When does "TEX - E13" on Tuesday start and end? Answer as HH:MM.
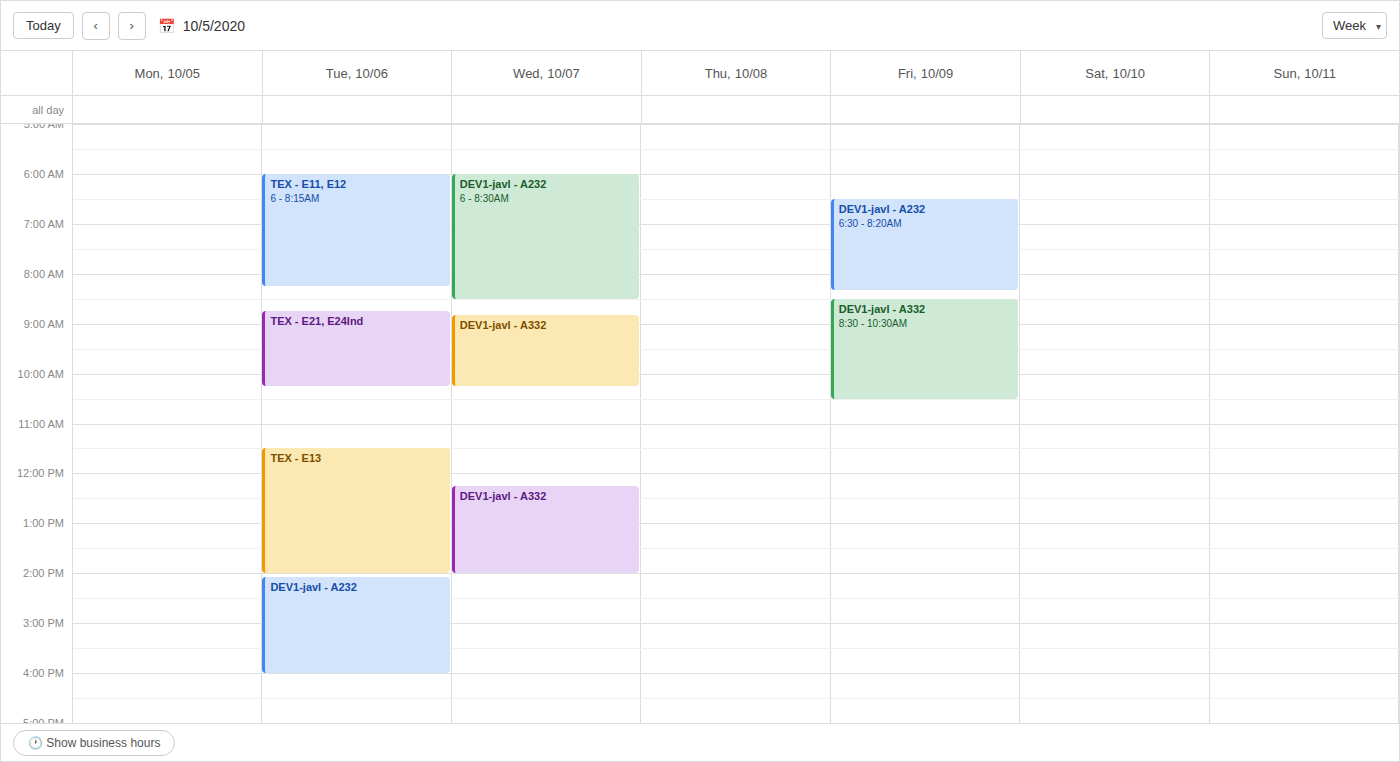
11:30 to 14:00